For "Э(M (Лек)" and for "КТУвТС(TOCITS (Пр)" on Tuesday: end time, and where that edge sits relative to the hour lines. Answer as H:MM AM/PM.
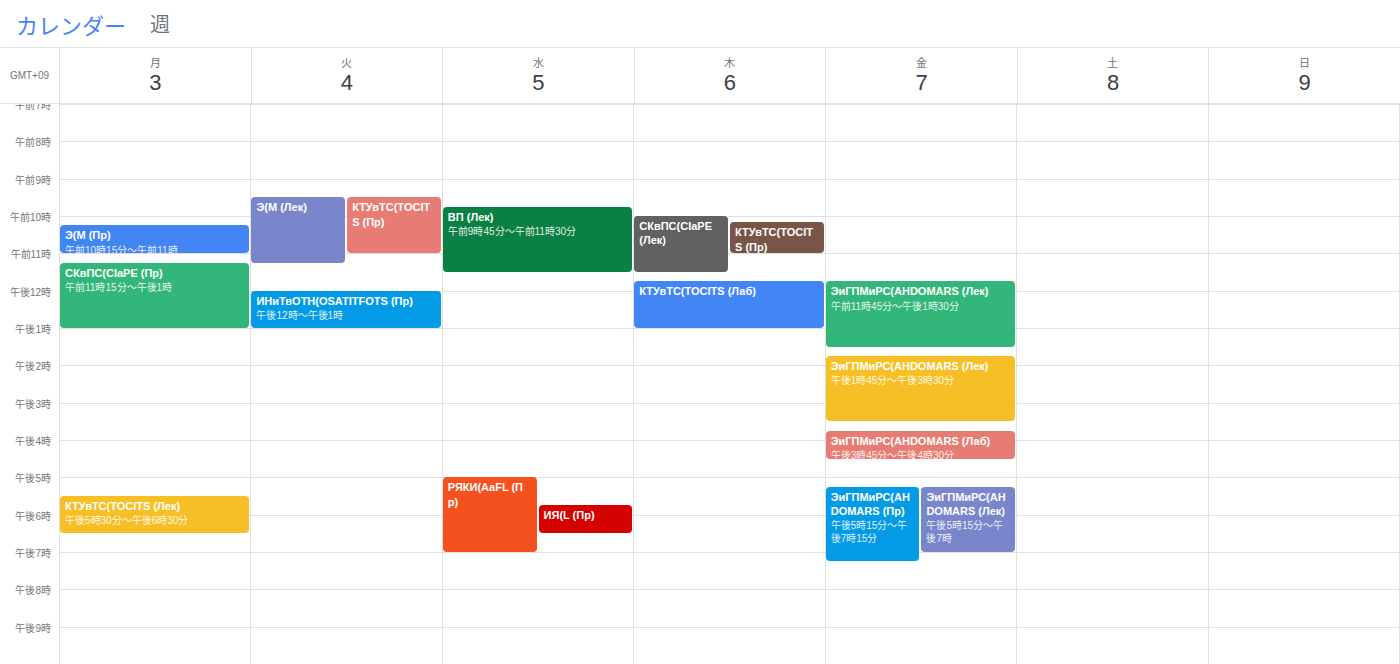
"Э(M (Лек)": 11:15 AM, neither: a quarter of the way from the 11 AM line to the 12 PM line. "КТУвТС(TOCITS (Пр)": 11:00 AM, exactly on the 11 AM line.